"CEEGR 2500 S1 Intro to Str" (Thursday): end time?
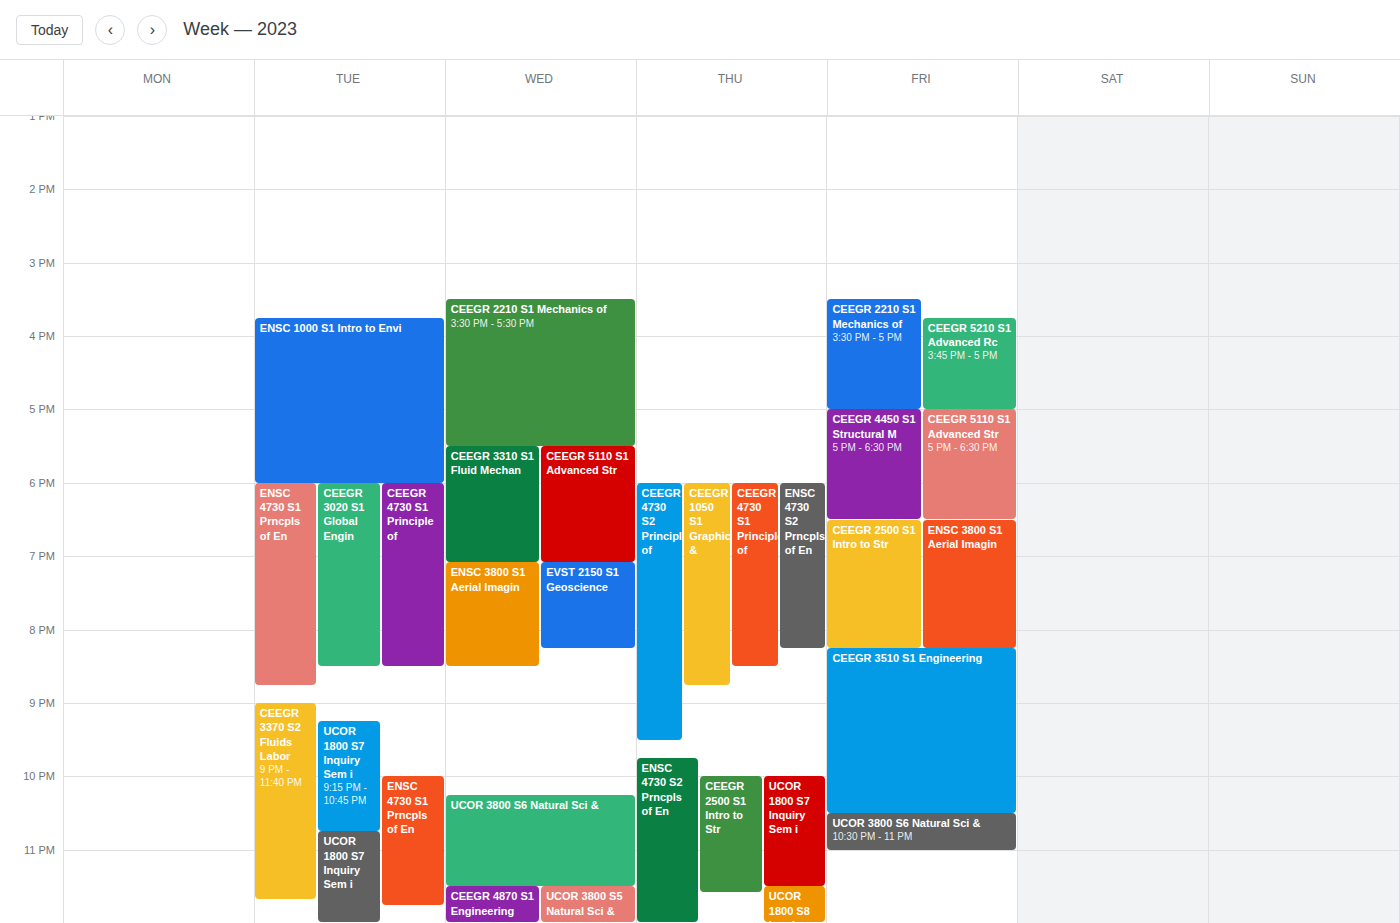
11:35 PM